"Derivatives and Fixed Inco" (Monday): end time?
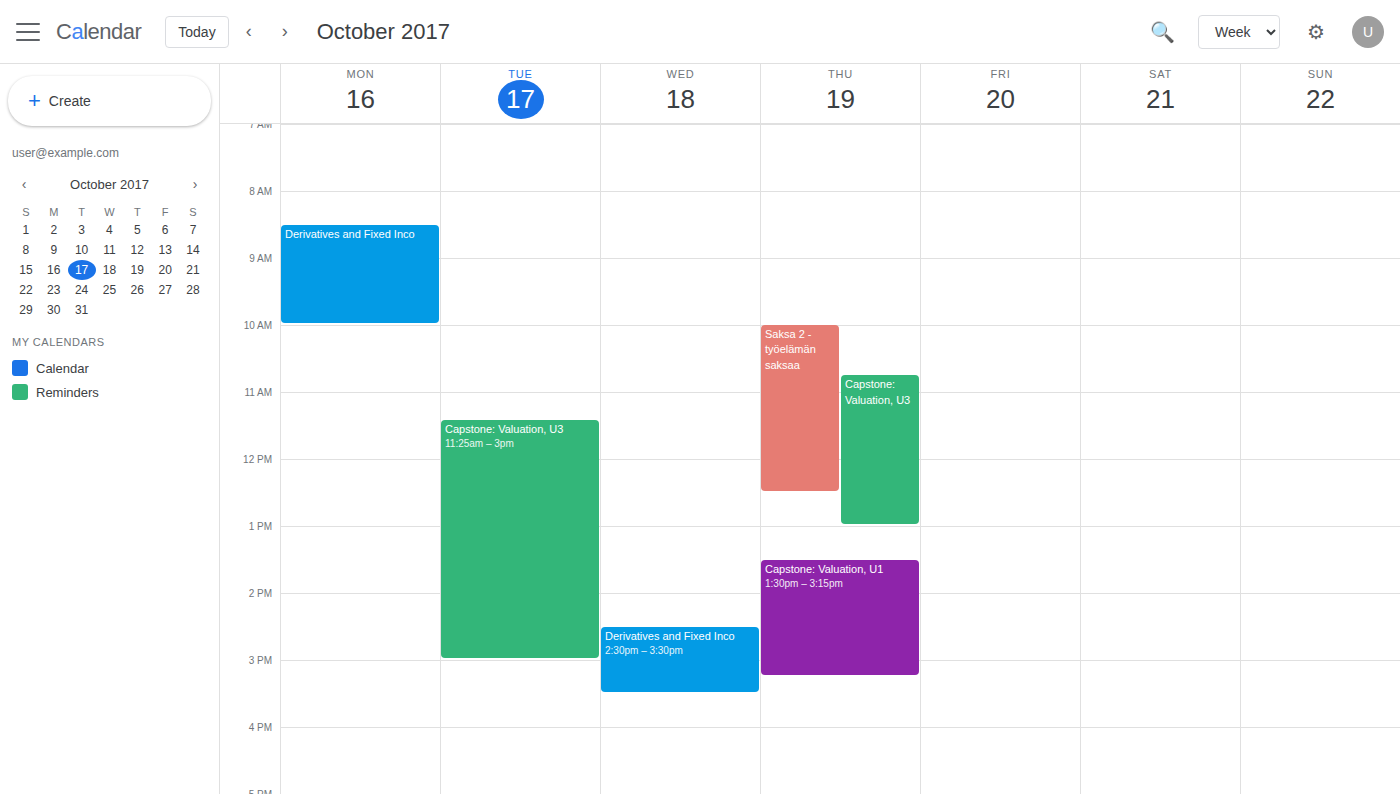
10:00 AM